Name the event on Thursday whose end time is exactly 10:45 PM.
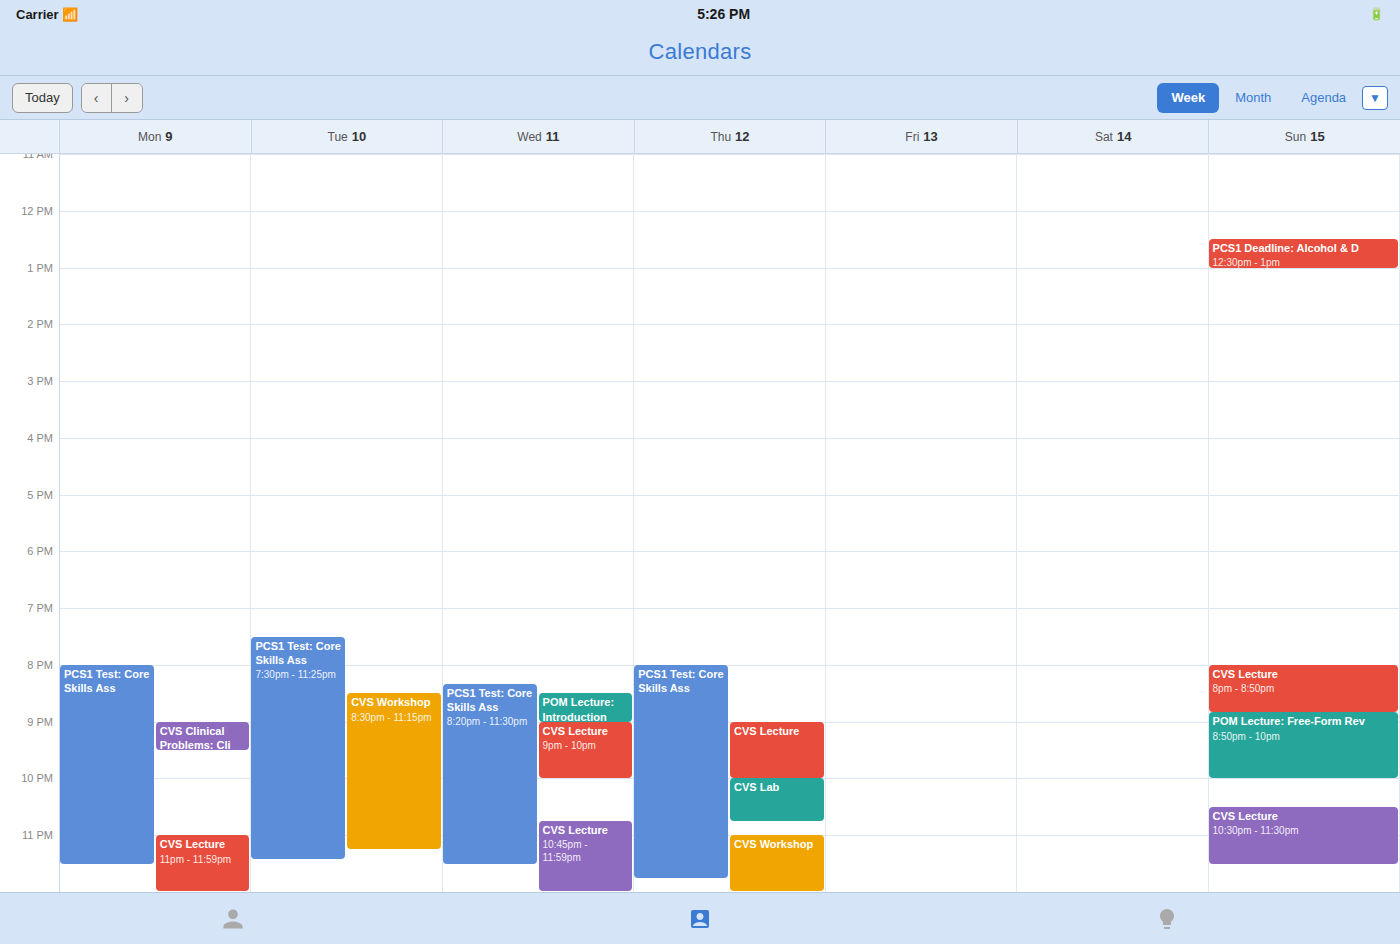
"CVS Lab"